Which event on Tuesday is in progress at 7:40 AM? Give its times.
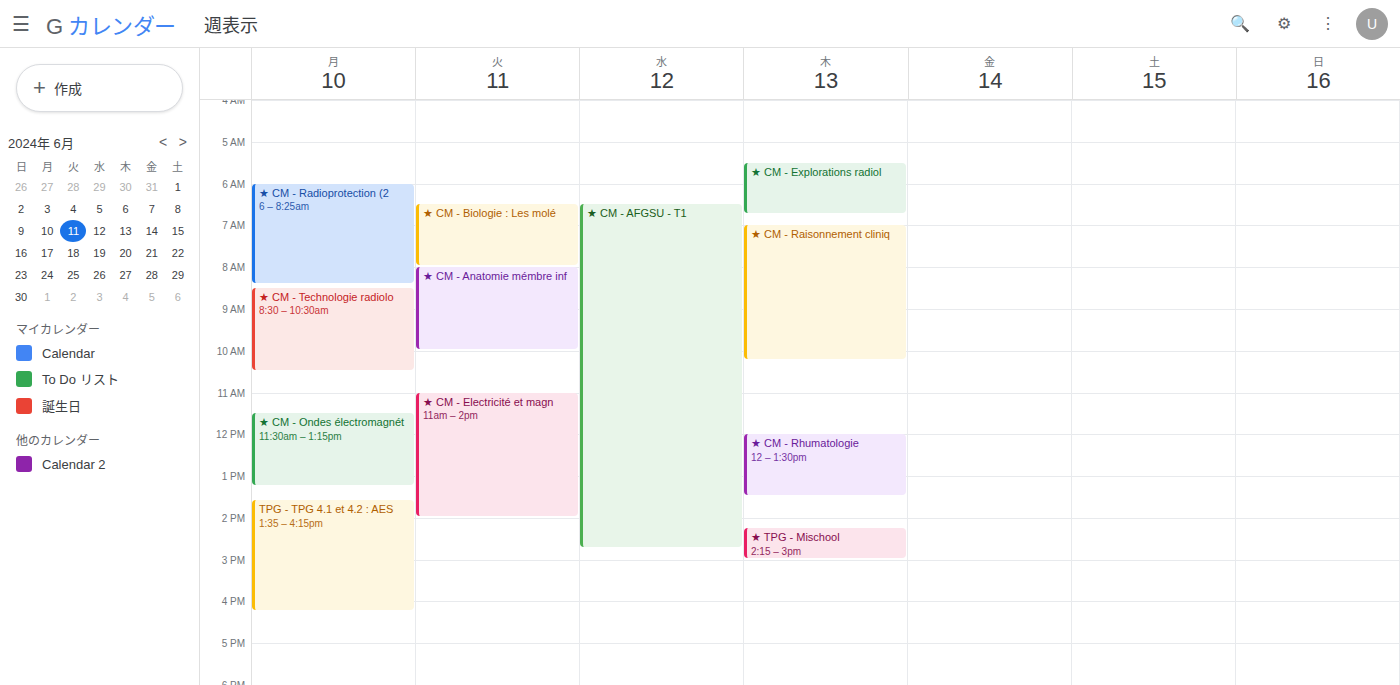
"★ CM - Biologie : Les molé", 6:30 AM to 8:00 AM